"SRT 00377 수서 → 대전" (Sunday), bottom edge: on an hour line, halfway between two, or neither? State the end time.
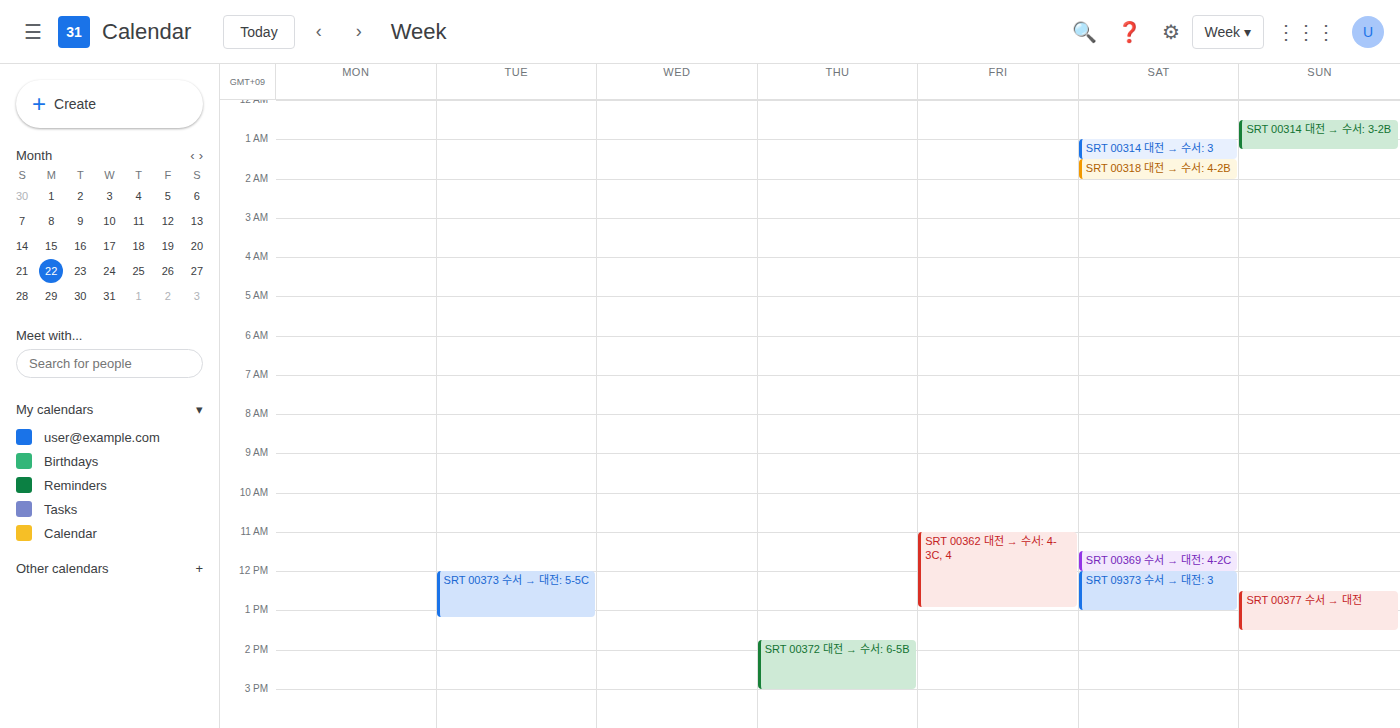
1:30 PM -- halfway between the 1 PM and 2 PM lines.